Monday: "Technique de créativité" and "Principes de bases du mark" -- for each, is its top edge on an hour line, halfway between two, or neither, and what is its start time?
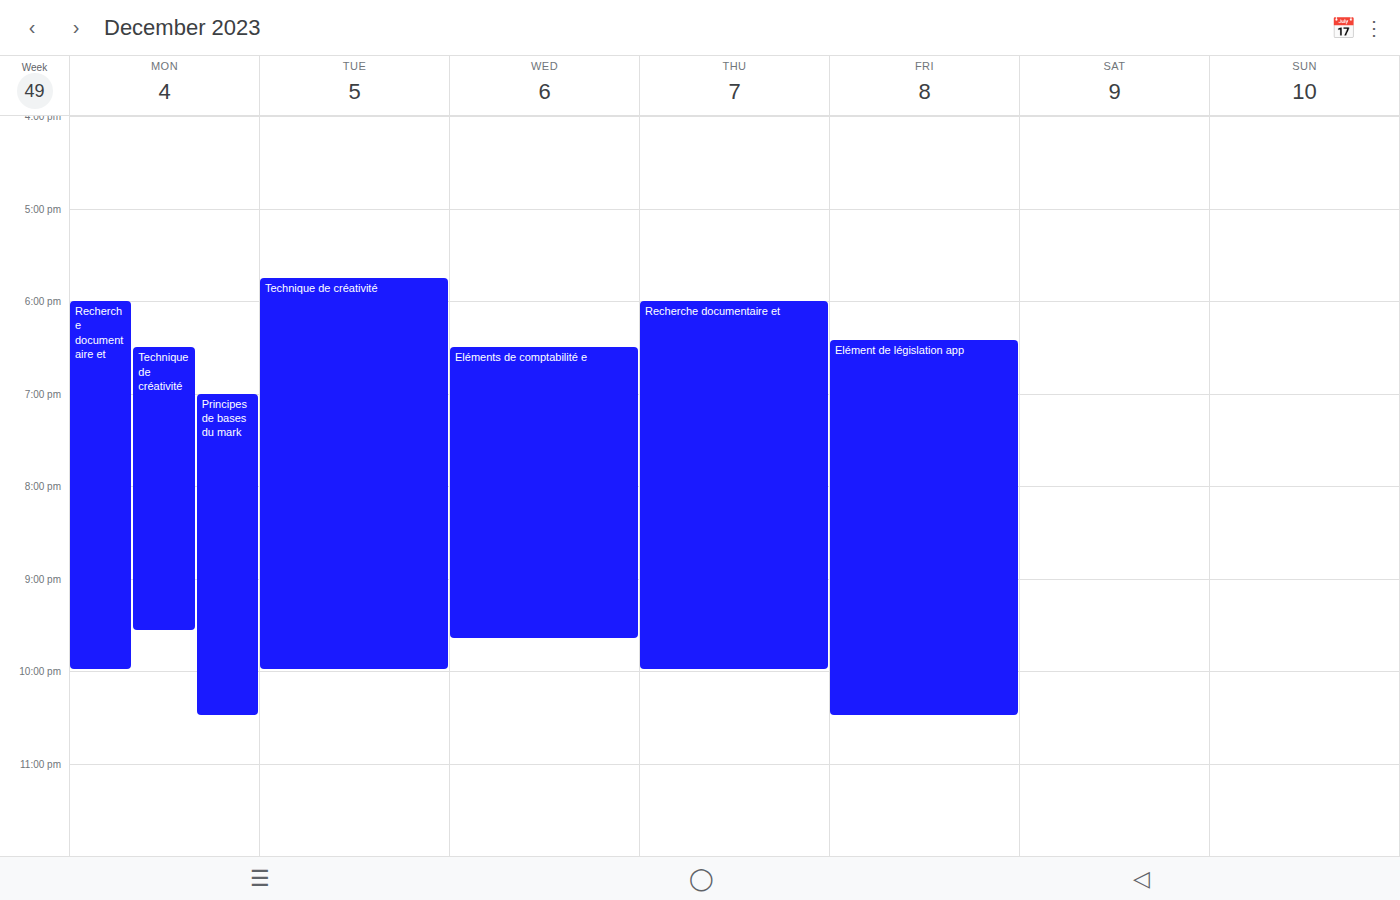
"Technique de créativité": 6:30 PM, halfway between the 6 PM and 7 PM lines. "Principes de bases du mark": 7:00 PM, exactly on the 7 PM line.